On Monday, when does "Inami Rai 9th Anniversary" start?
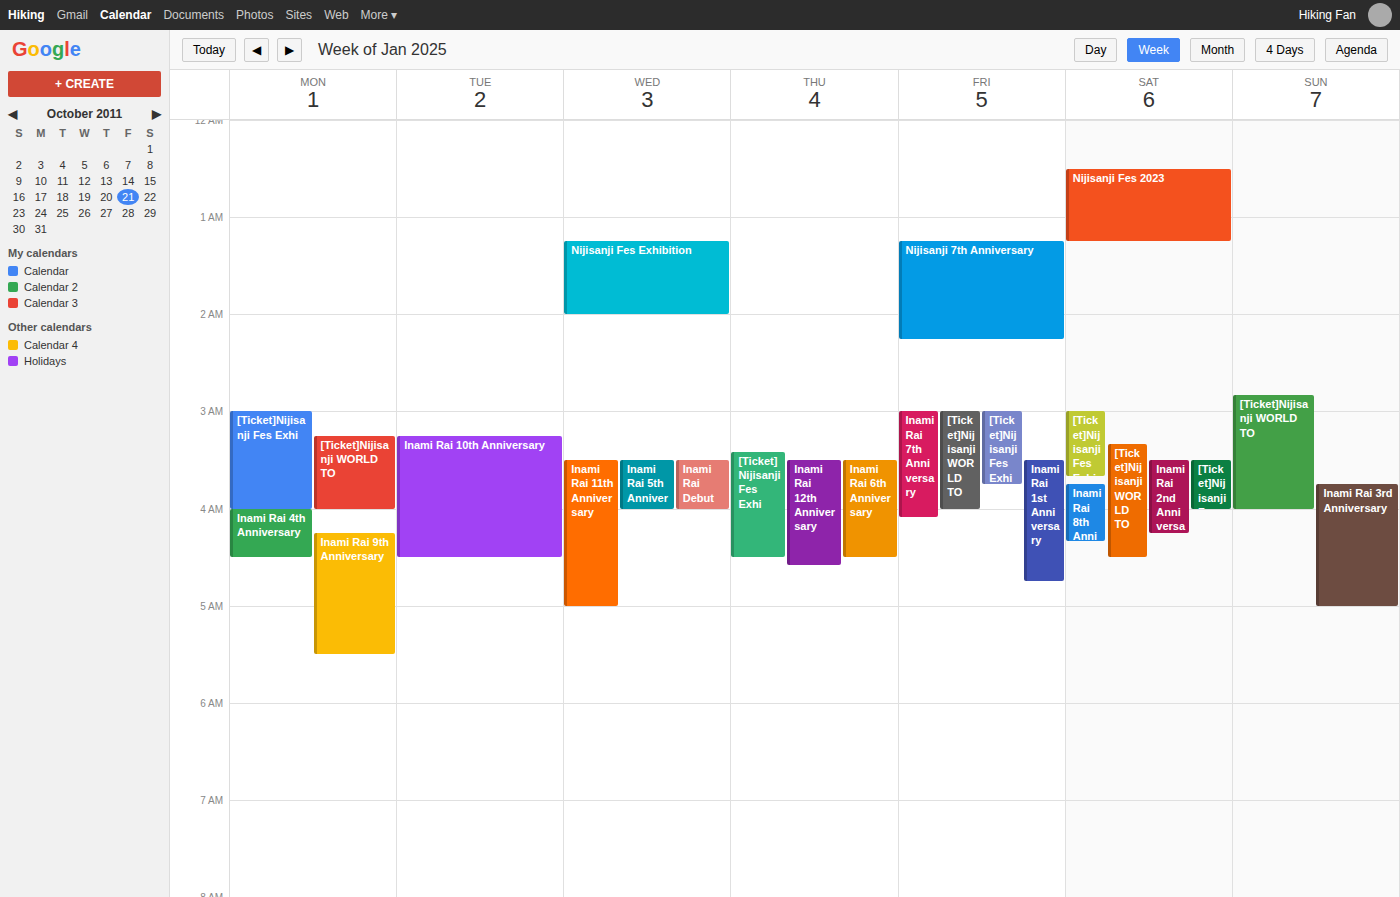
4:15 AM